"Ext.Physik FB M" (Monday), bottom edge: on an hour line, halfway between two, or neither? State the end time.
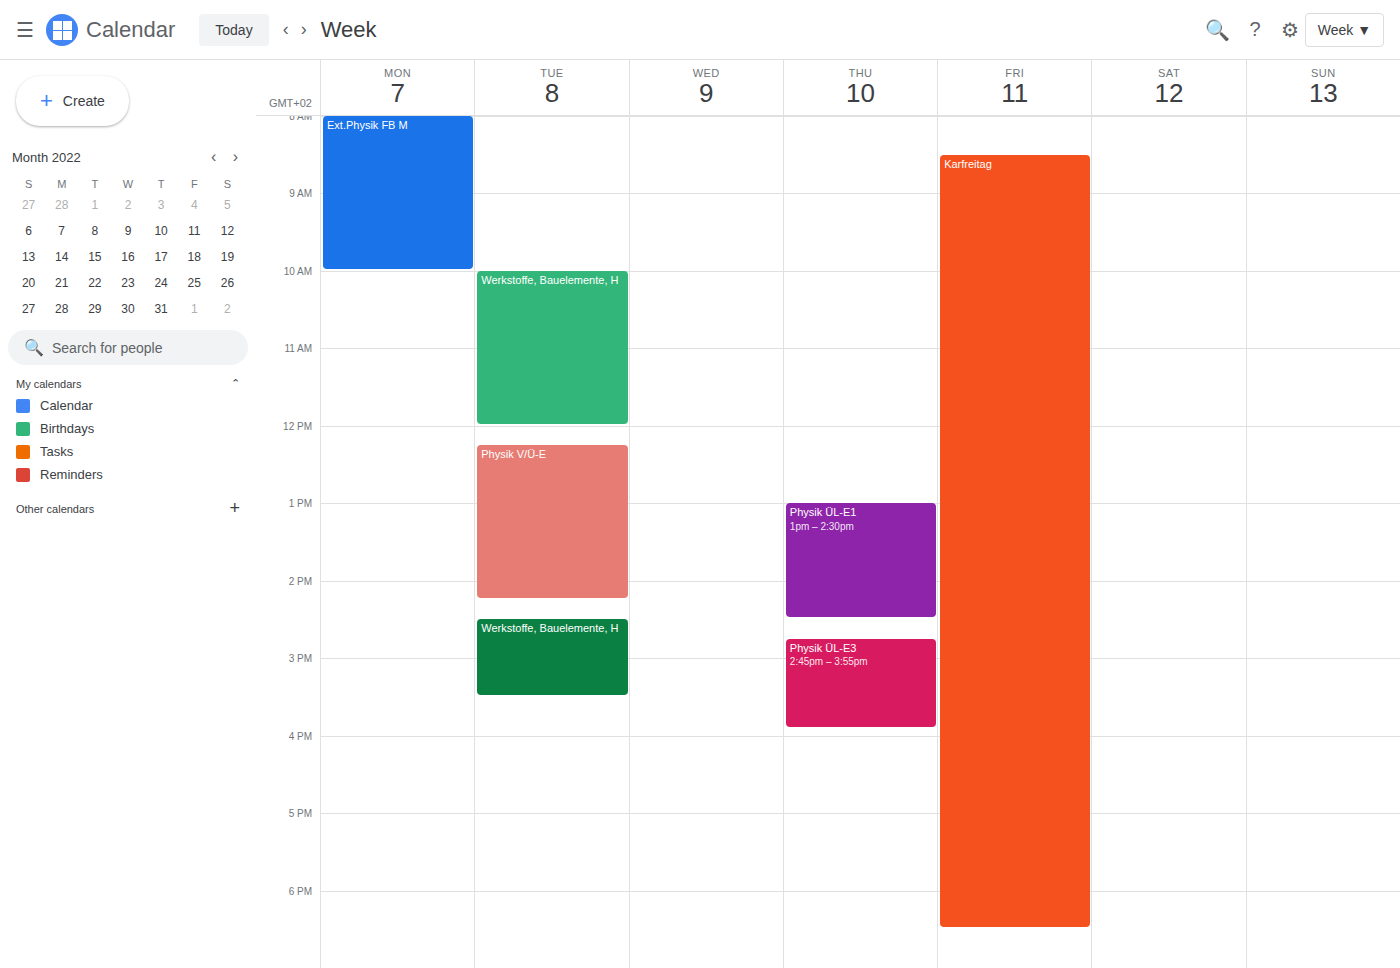
10:00 AM -- exactly on the 10 AM line.